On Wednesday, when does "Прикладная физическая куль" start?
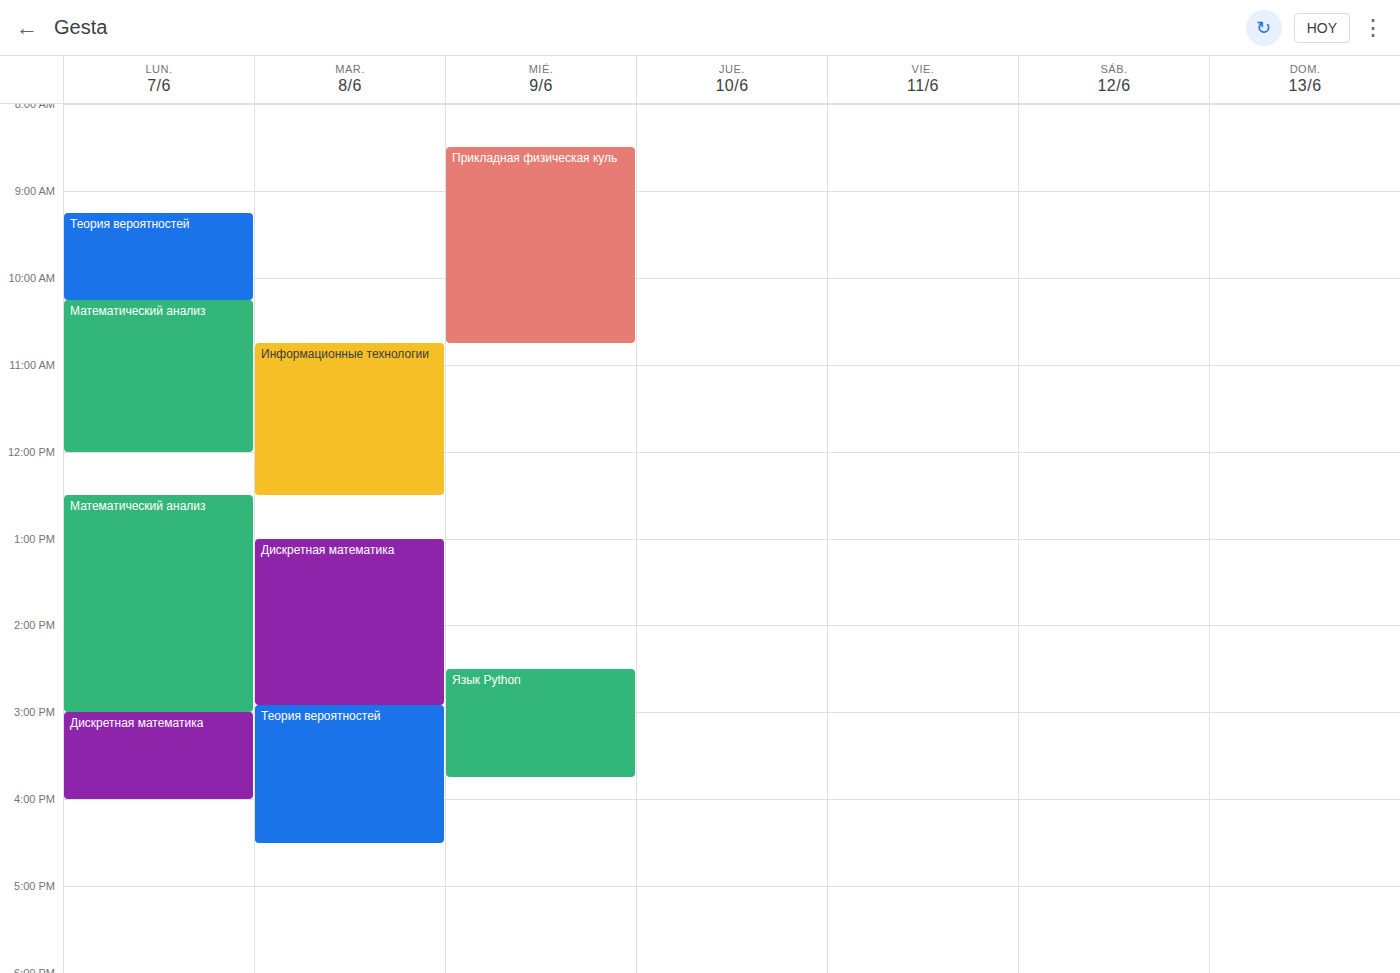
8:30 AM